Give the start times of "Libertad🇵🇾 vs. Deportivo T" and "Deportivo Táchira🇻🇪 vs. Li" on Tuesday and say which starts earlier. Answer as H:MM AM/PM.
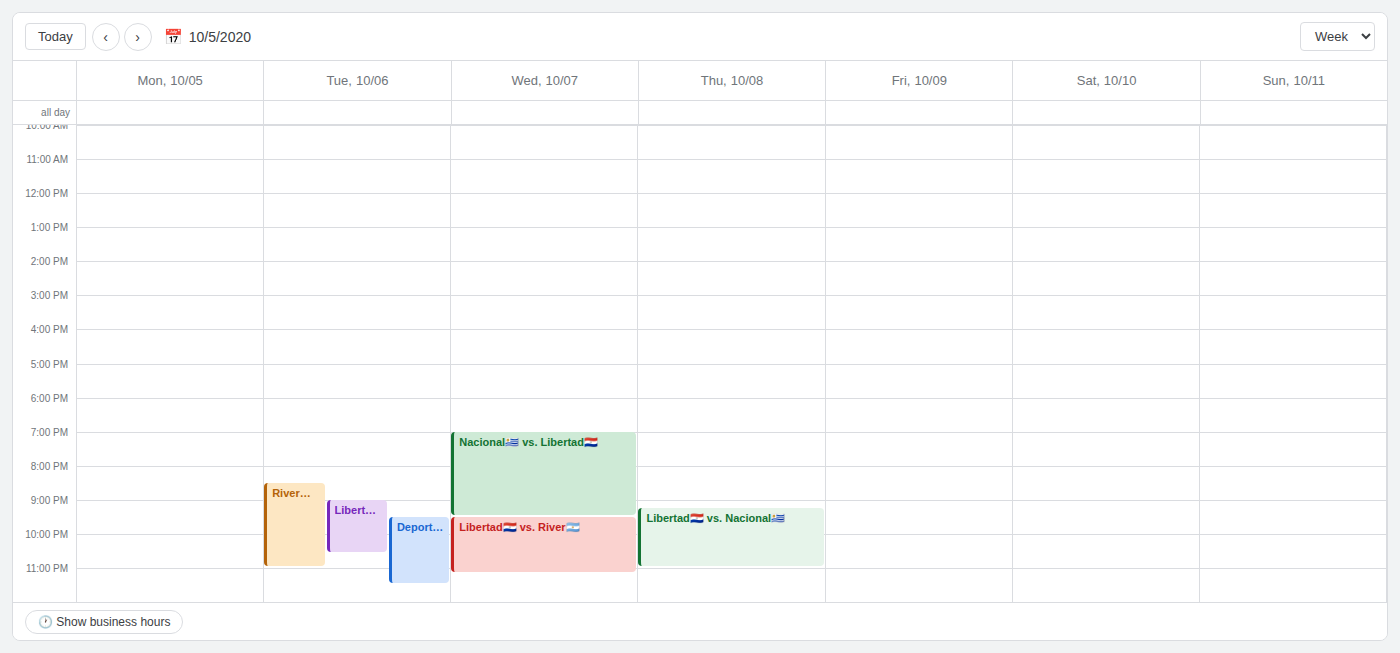
"Libertad🇵🇾 vs. Deportivo T" 9:00 PM; "Deportivo Táchira🇻🇪 vs. Li" 9:30 PM.